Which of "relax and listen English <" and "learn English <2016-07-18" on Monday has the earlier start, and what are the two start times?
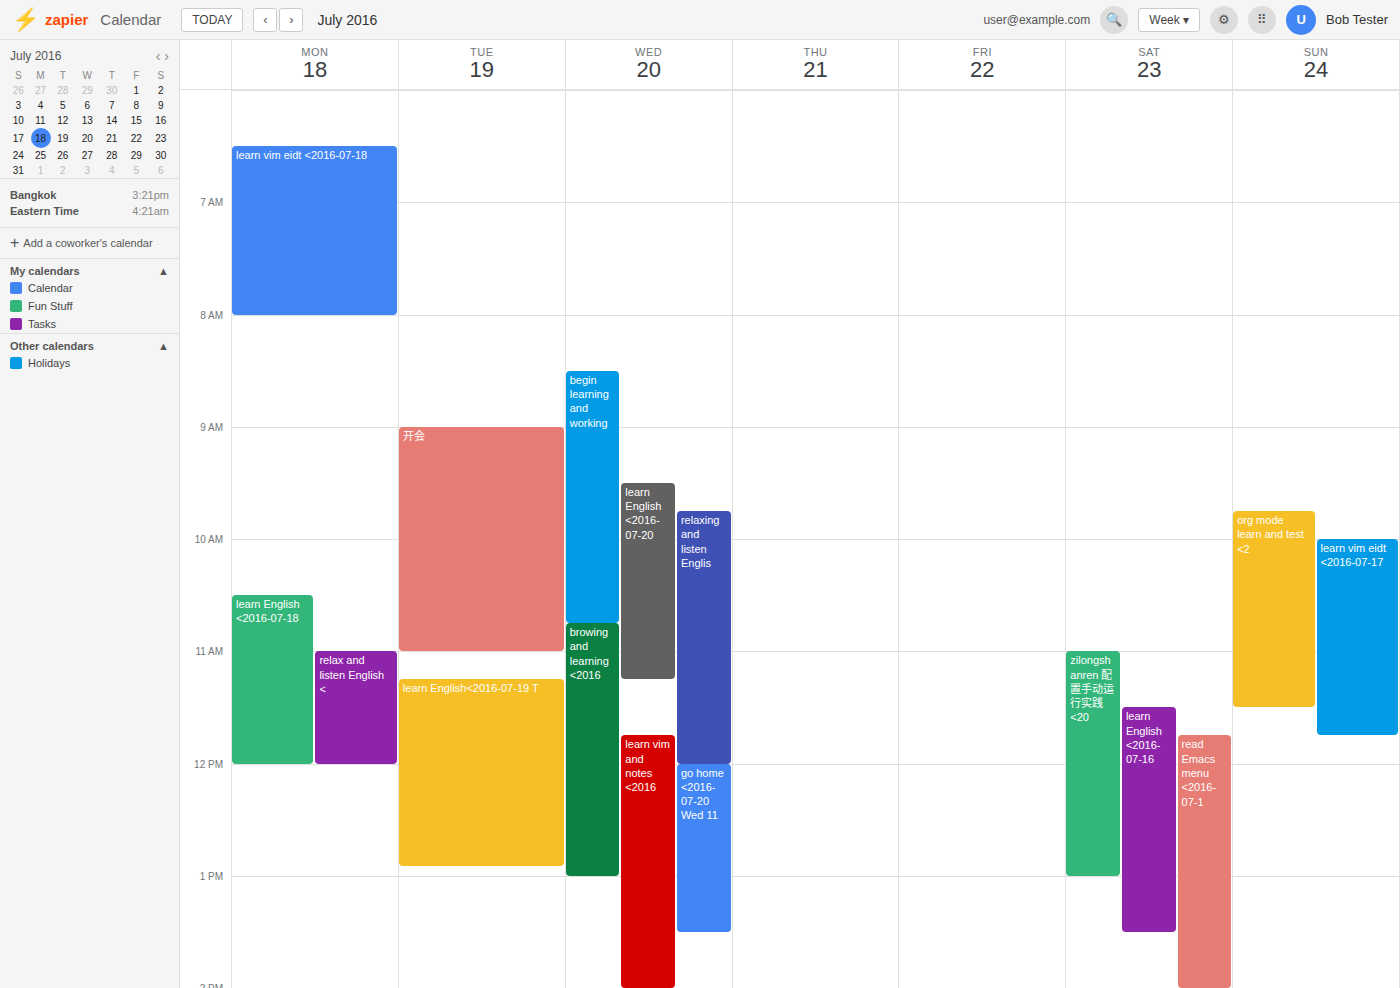
"learn English <2016-07-18" 10:30 AM; "relax and listen English <" 11:00 AM.